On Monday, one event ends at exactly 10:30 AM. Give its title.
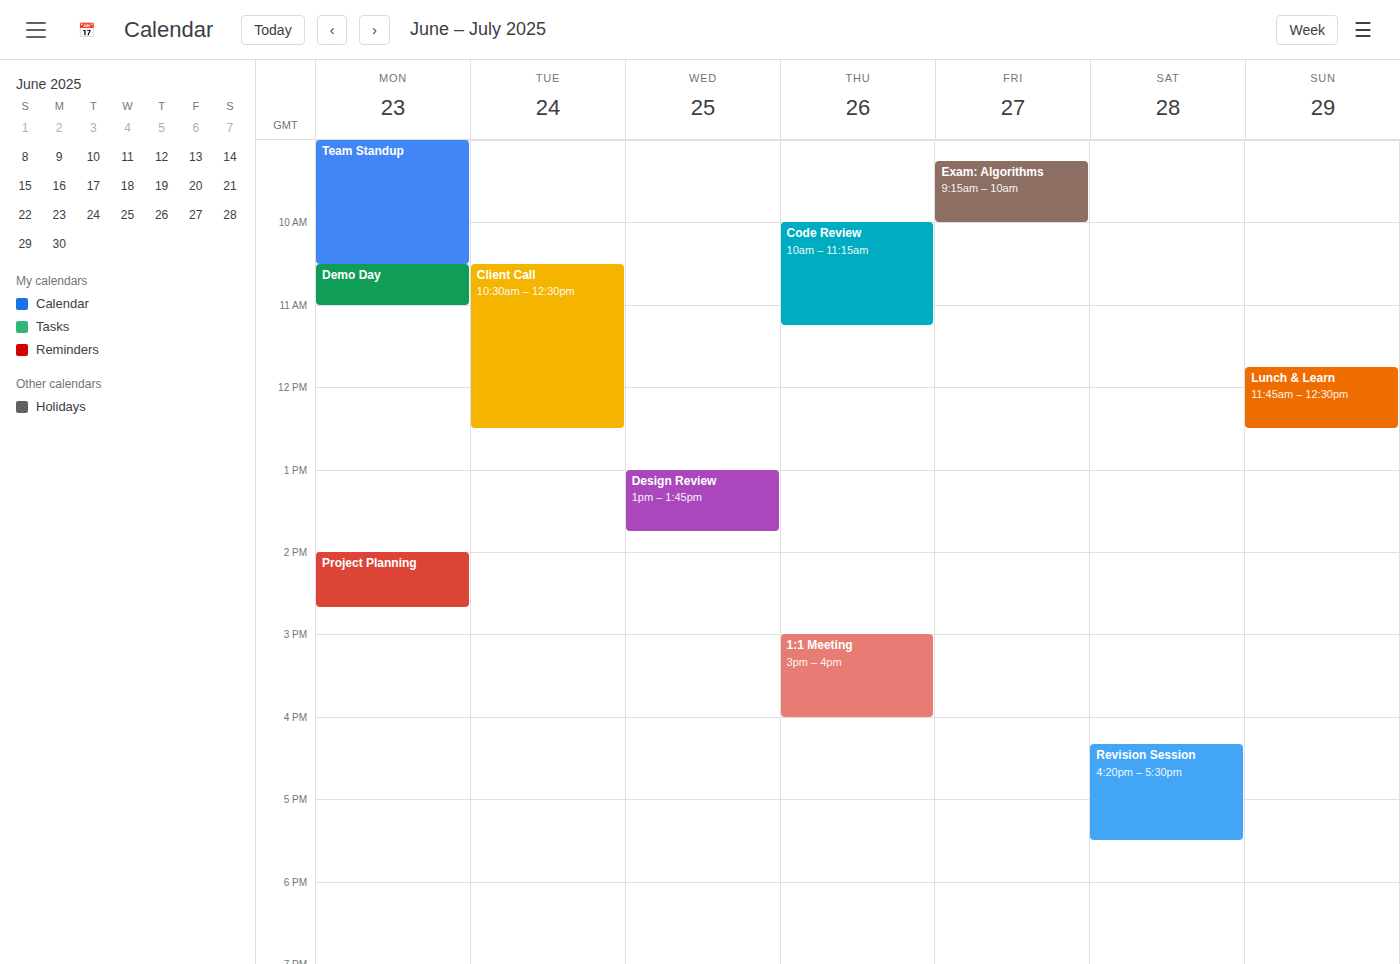
"Team Standup"